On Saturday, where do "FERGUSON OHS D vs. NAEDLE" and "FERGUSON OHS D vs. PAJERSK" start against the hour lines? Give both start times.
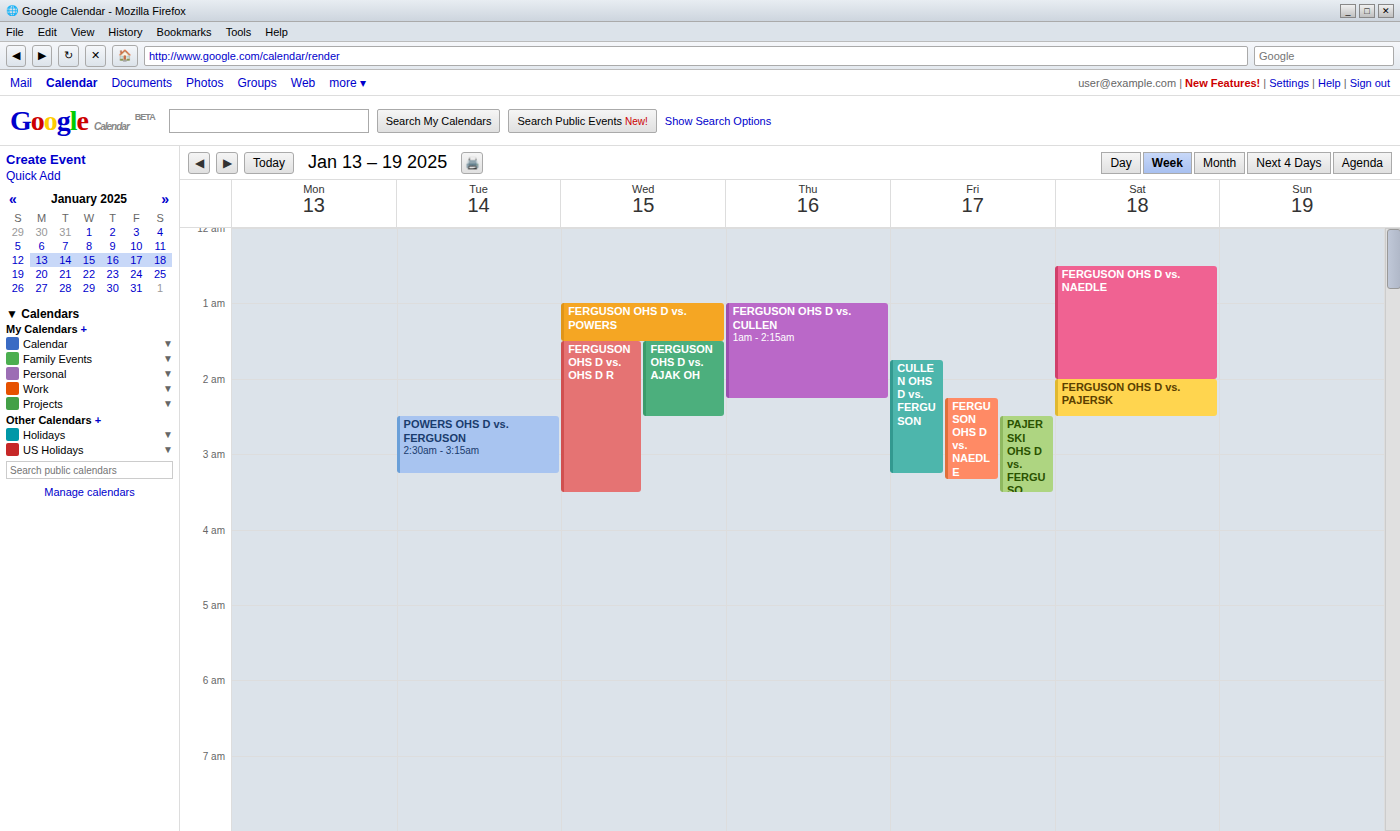
"FERGUSON OHS D vs. NAEDLE": 12:30 AM, halfway between the 12 AM and 1 AM lines. "FERGUSON OHS D vs. PAJERSK": 2:00 AM, exactly on the 2 AM line.